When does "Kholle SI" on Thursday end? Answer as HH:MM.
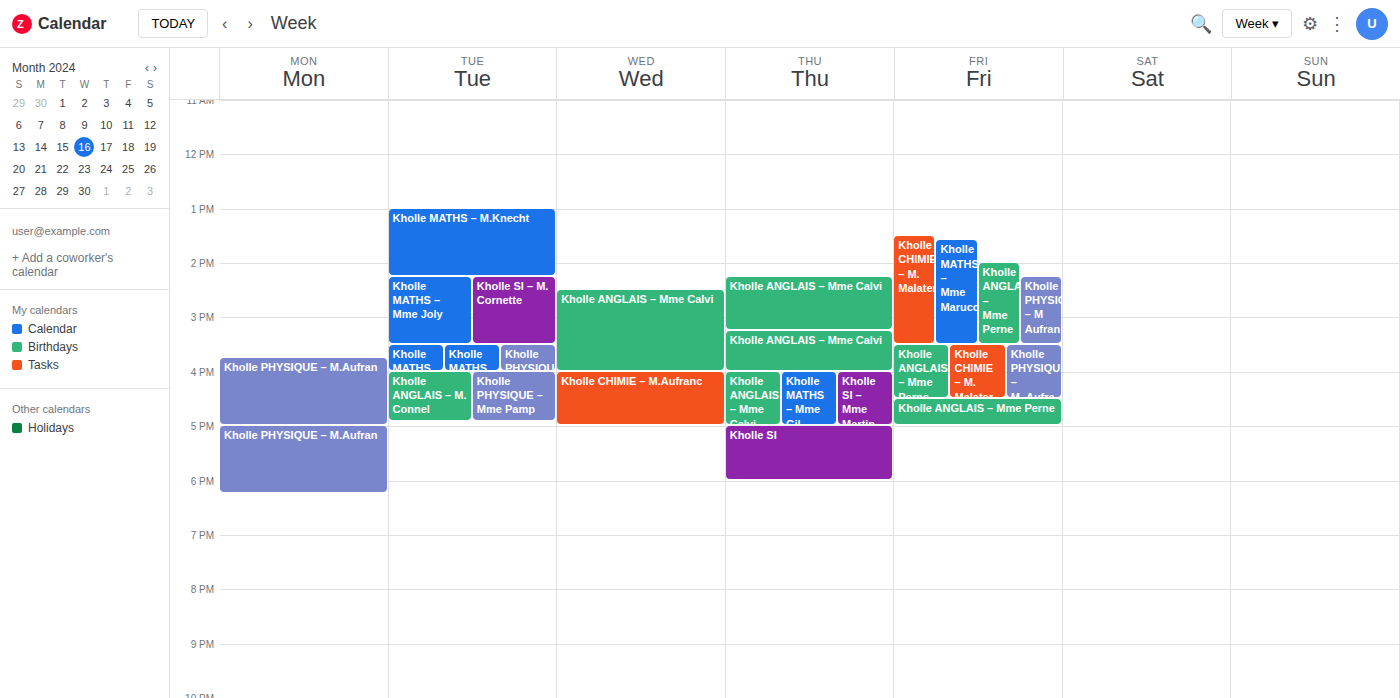
18:00